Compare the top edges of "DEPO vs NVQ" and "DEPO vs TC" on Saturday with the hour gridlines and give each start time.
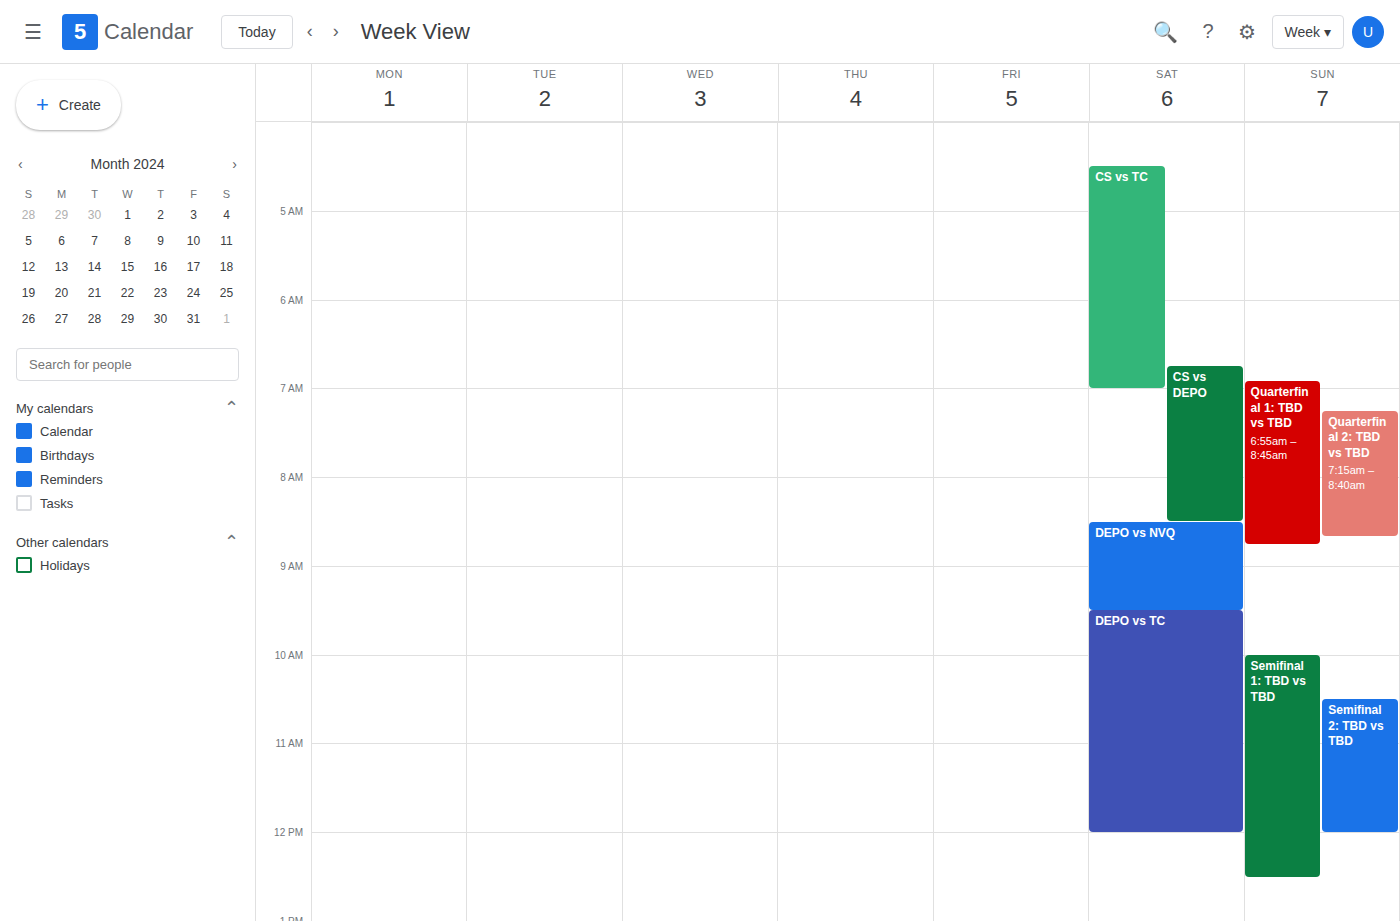
"DEPO vs NVQ": 8:30 AM, halfway between the 8 AM and 9 AM lines. "DEPO vs TC": 9:30 AM, halfway between the 9 AM and 10 AM lines.